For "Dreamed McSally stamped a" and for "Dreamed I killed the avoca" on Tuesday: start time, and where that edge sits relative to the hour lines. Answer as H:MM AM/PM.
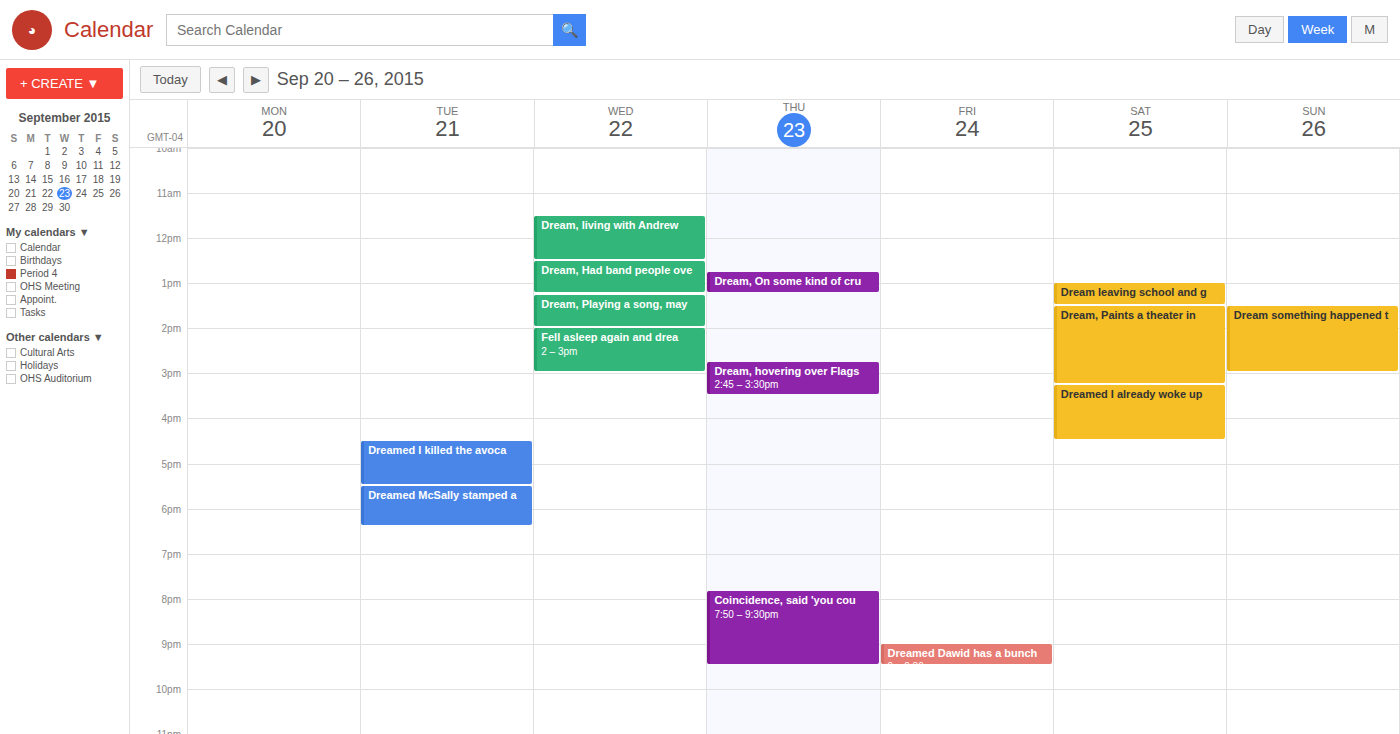
"Dreamed McSally stamped a": 5:30 PM, halfway between the 5 PM and 6 PM lines. "Dreamed I killed the avoca": 4:30 PM, halfway between the 4 PM and 5 PM lines.